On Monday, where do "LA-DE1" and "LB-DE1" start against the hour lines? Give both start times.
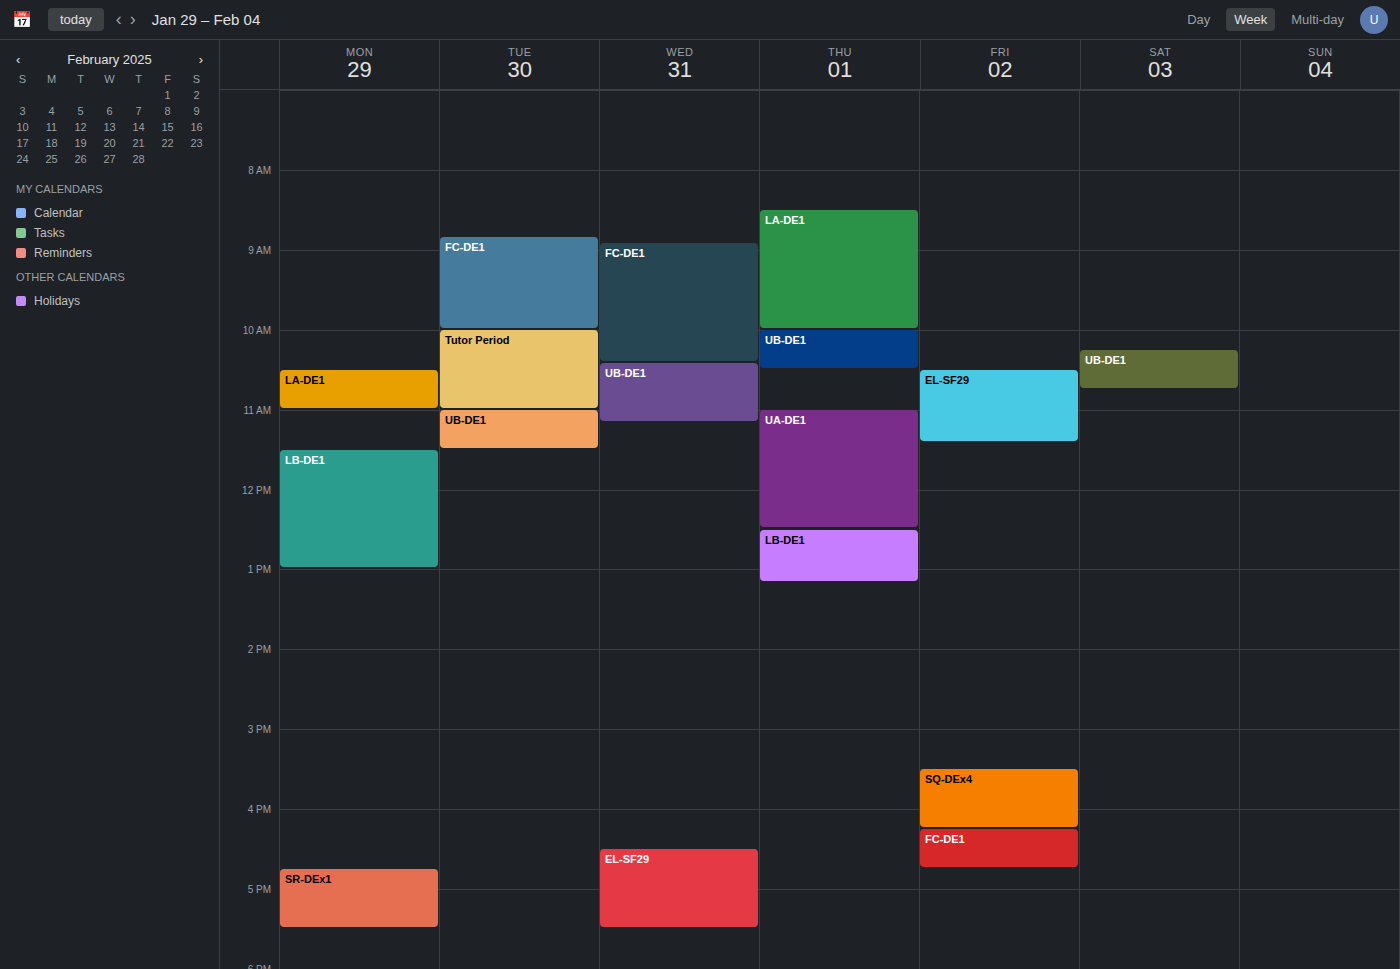
"LA-DE1": 10:30, halfway between the 10:00 and 11:00 lines. "LB-DE1": 11:30, halfway between the 11:00 and 12:00 lines.